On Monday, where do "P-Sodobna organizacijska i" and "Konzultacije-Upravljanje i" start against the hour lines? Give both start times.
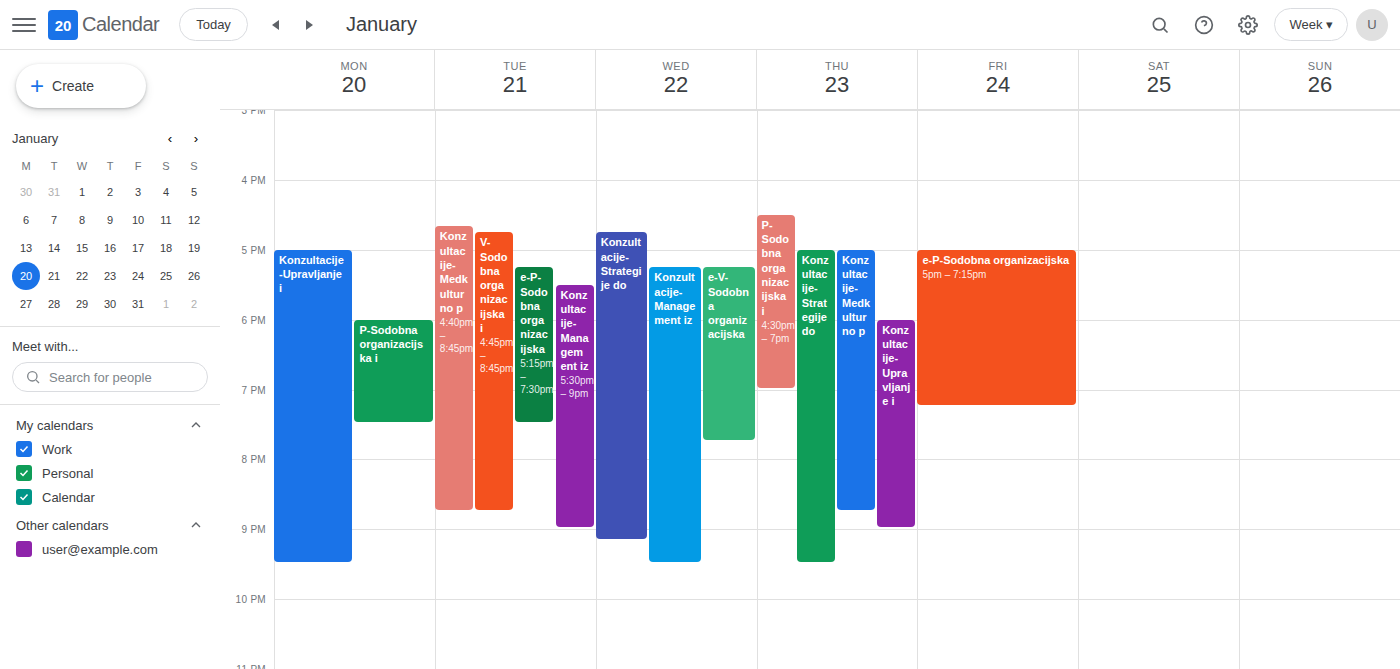
"P-Sodobna organizacijska i": 6:00 PM, exactly on the 6 PM line. "Konzultacije-Upravljanje i": 5:00 PM, exactly on the 5 PM line.